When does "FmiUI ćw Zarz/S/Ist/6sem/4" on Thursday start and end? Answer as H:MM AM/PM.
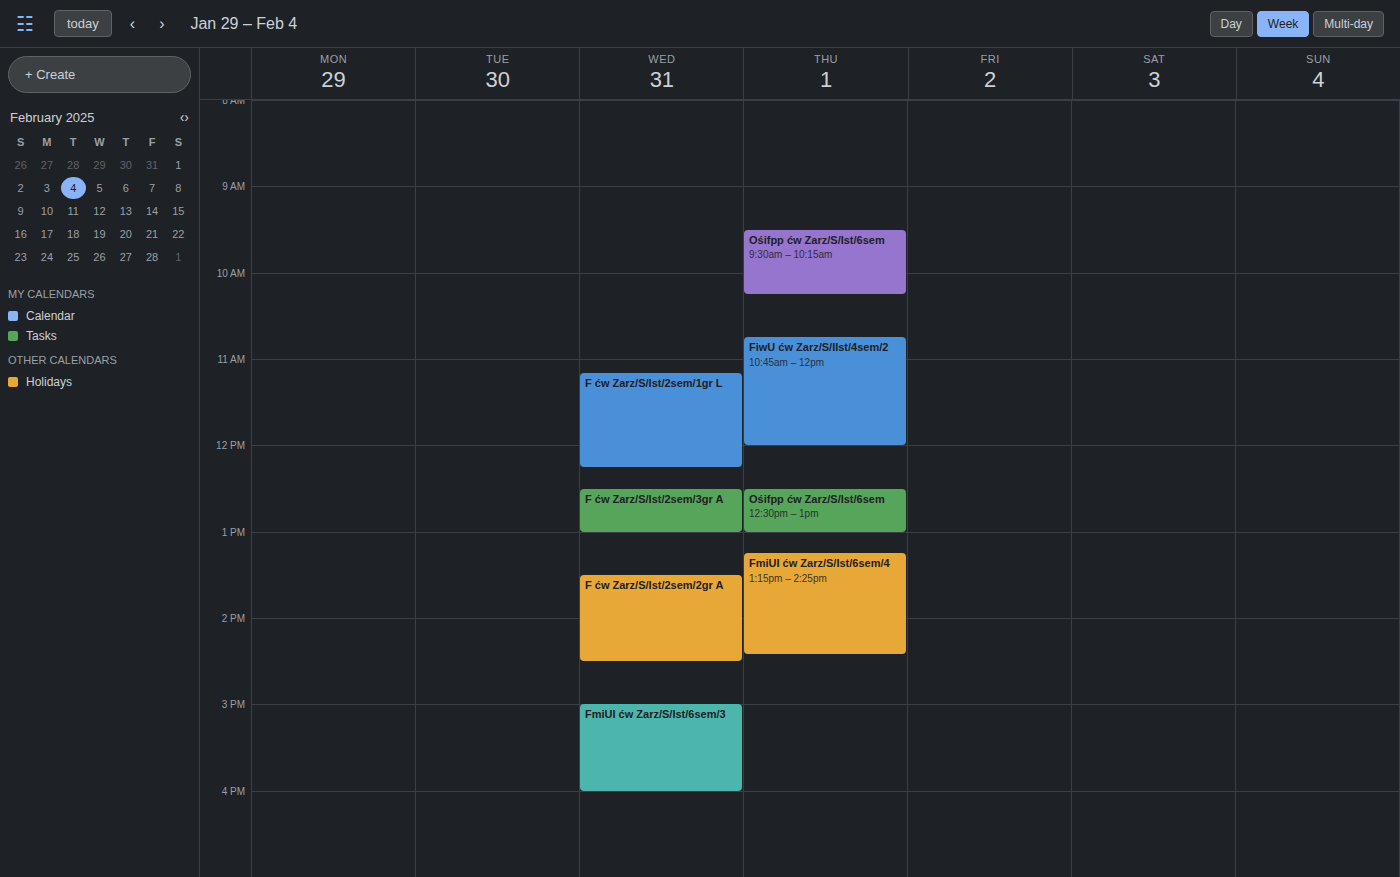
1:15 PM to 2:25 PM